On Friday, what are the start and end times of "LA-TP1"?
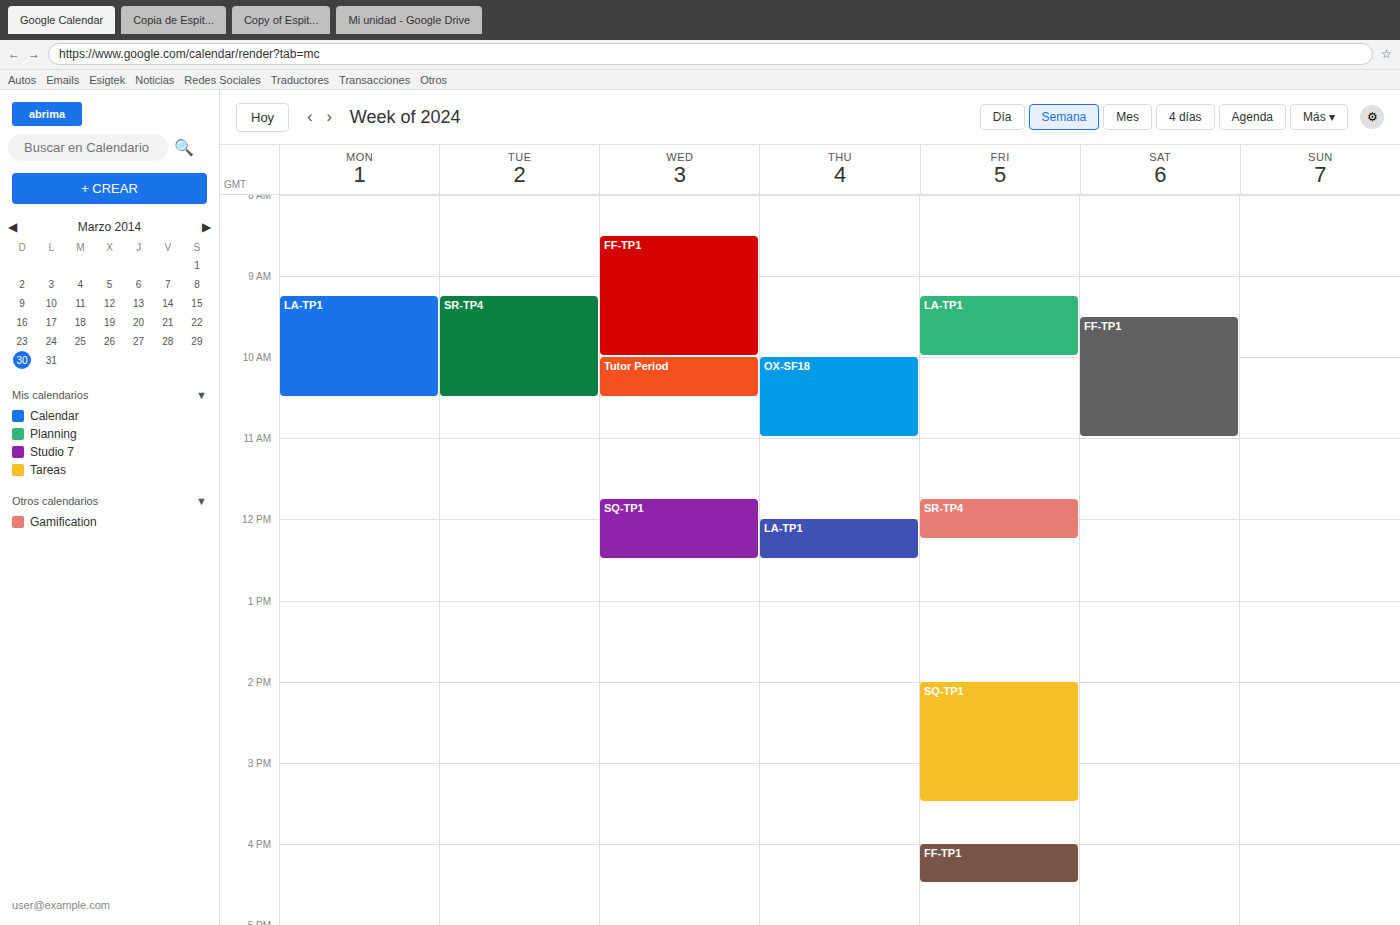
9:15 AM to 10:00 AM